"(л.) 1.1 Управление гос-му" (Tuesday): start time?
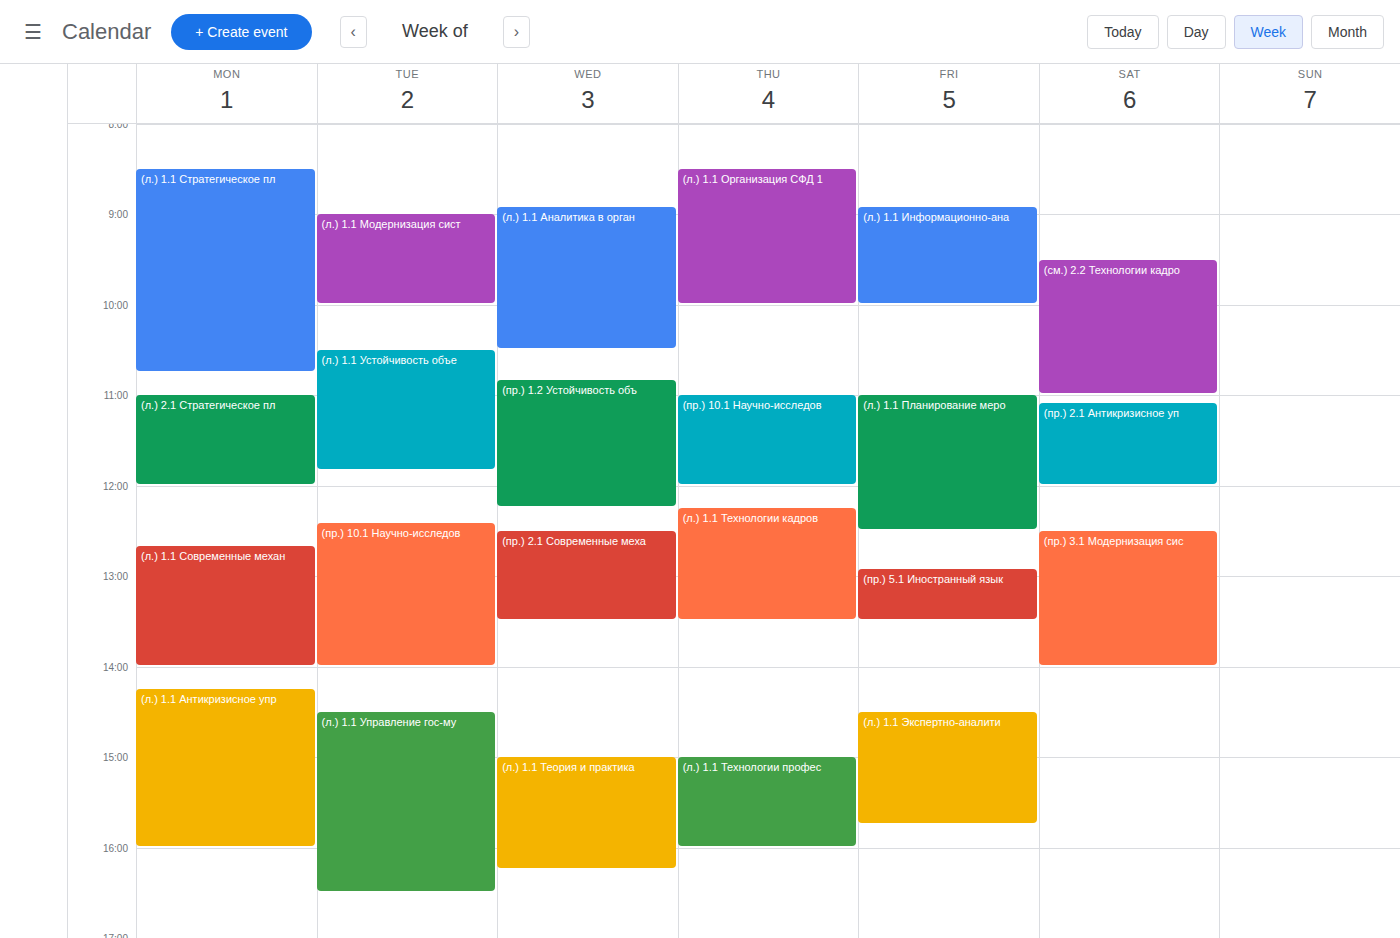
2:30 PM